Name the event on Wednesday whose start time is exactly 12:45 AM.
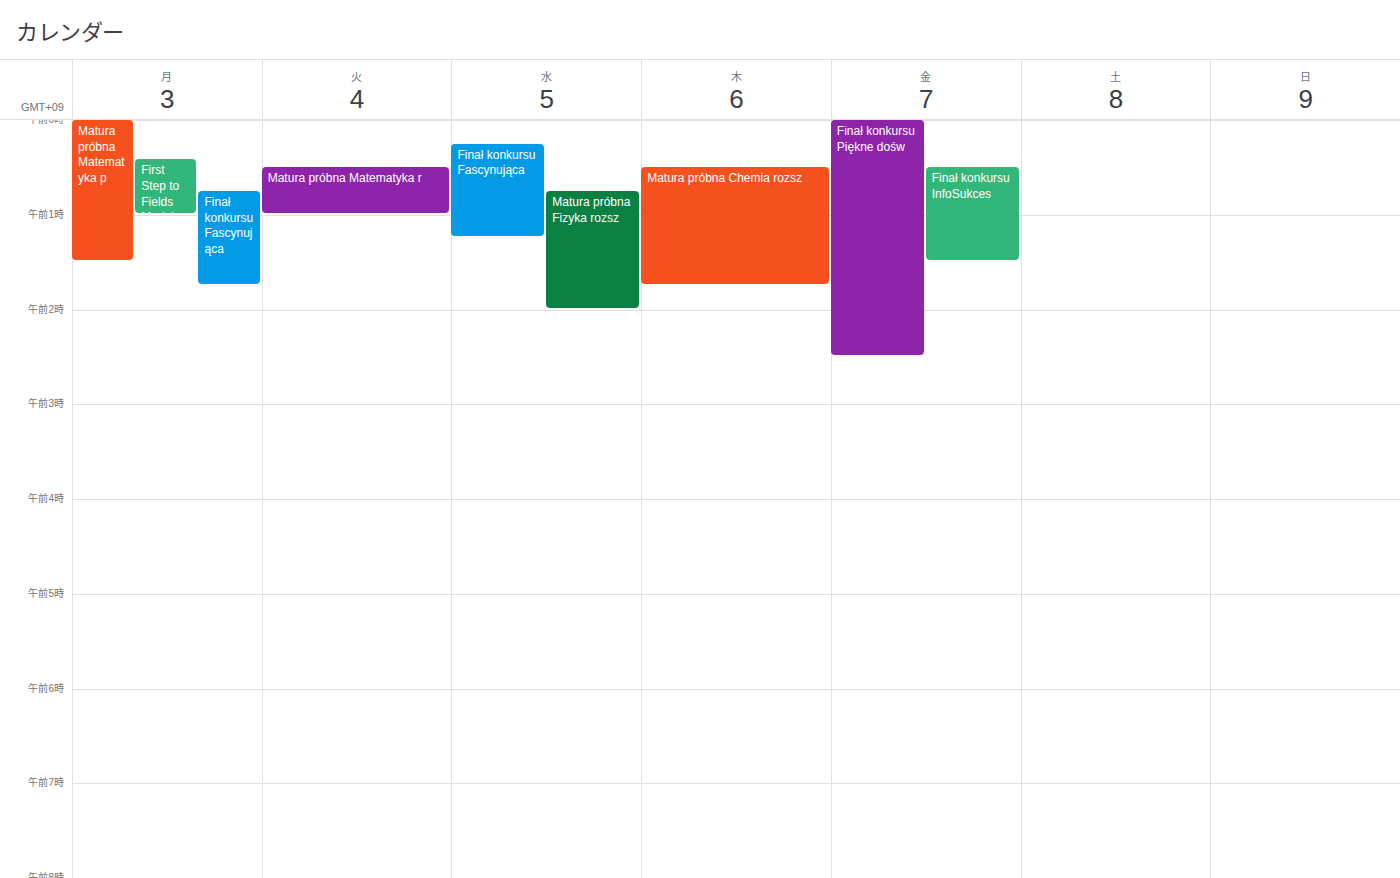
"Matura próbna Fizyka rozsz"